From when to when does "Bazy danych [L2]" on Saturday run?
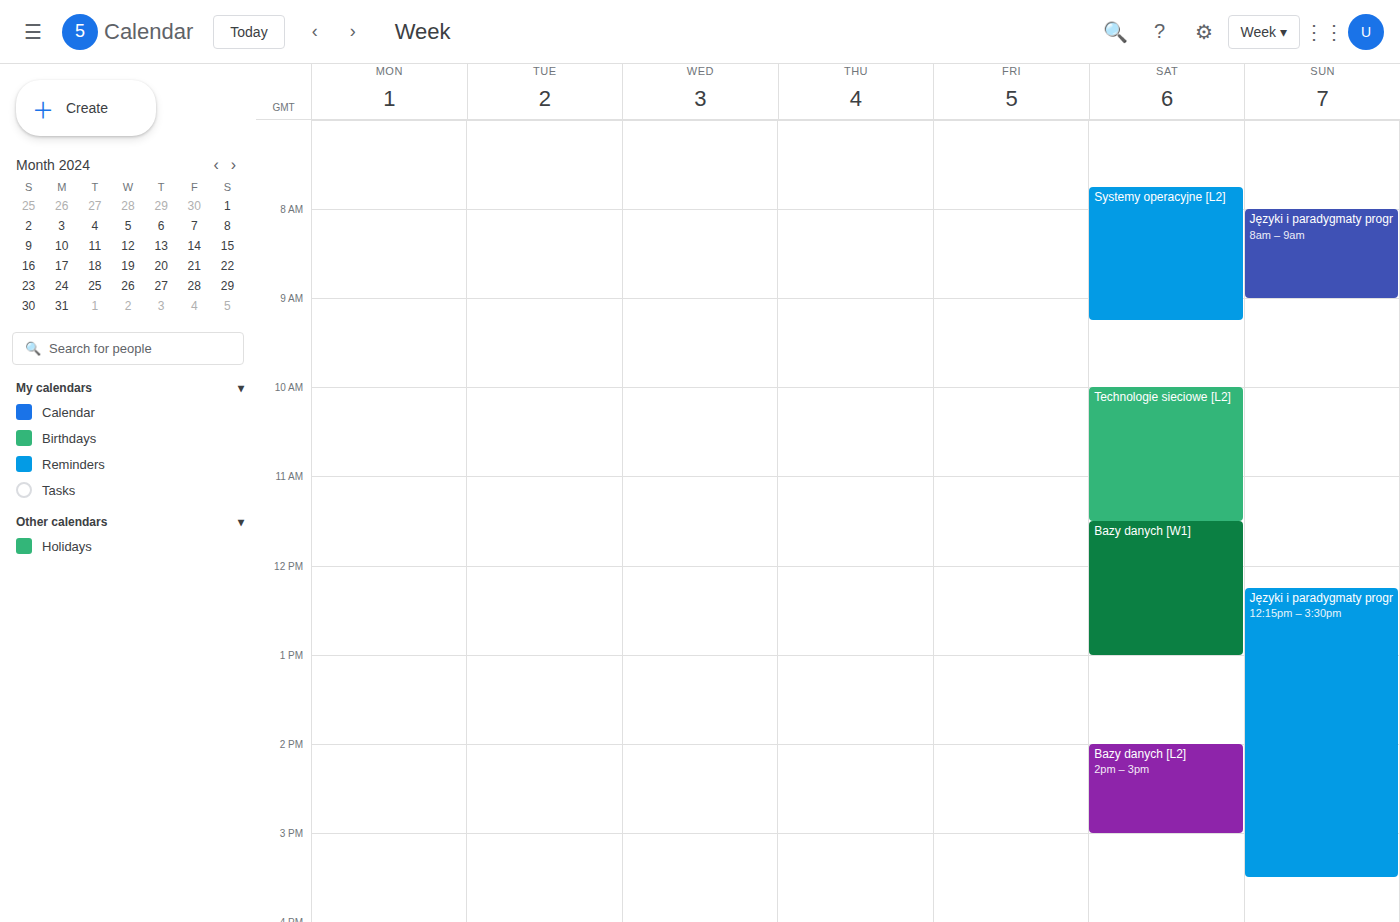
2:00 PM to 3:00 PM